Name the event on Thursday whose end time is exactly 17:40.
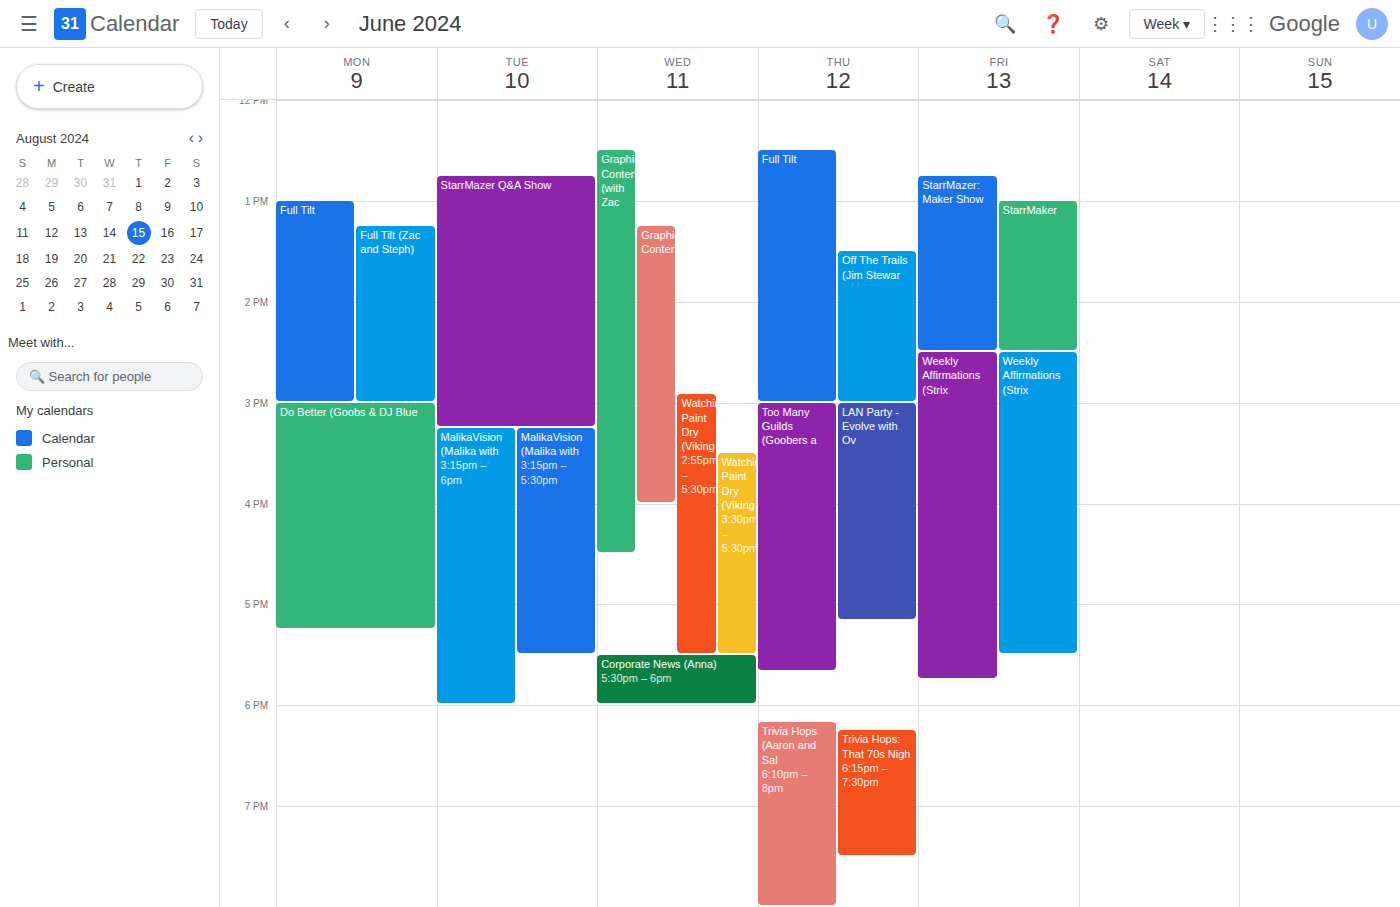
"Too Many Guilds (Goobers a"